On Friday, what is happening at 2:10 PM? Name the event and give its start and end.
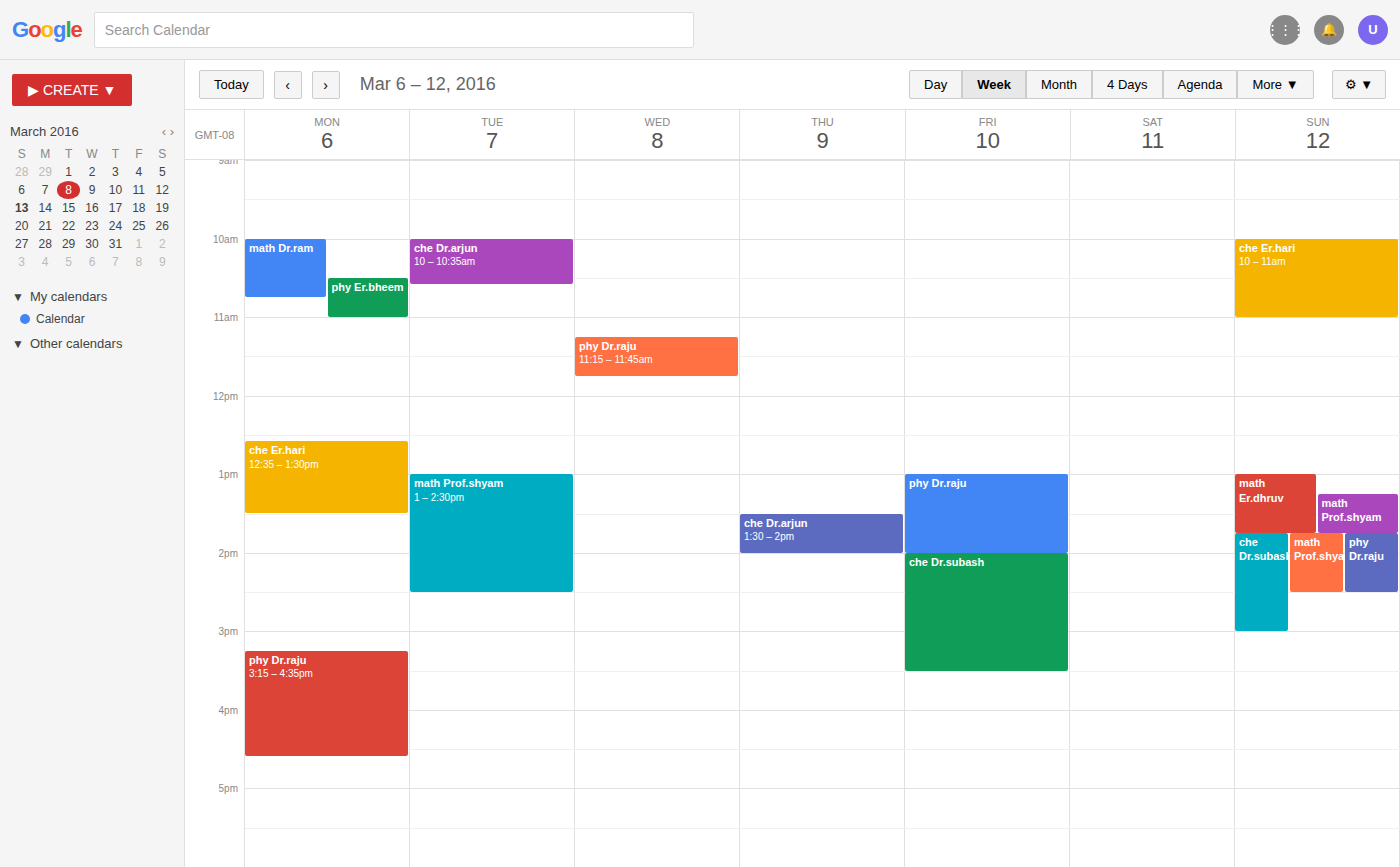
"che Dr.subash", 2:00 PM to 3:30 PM